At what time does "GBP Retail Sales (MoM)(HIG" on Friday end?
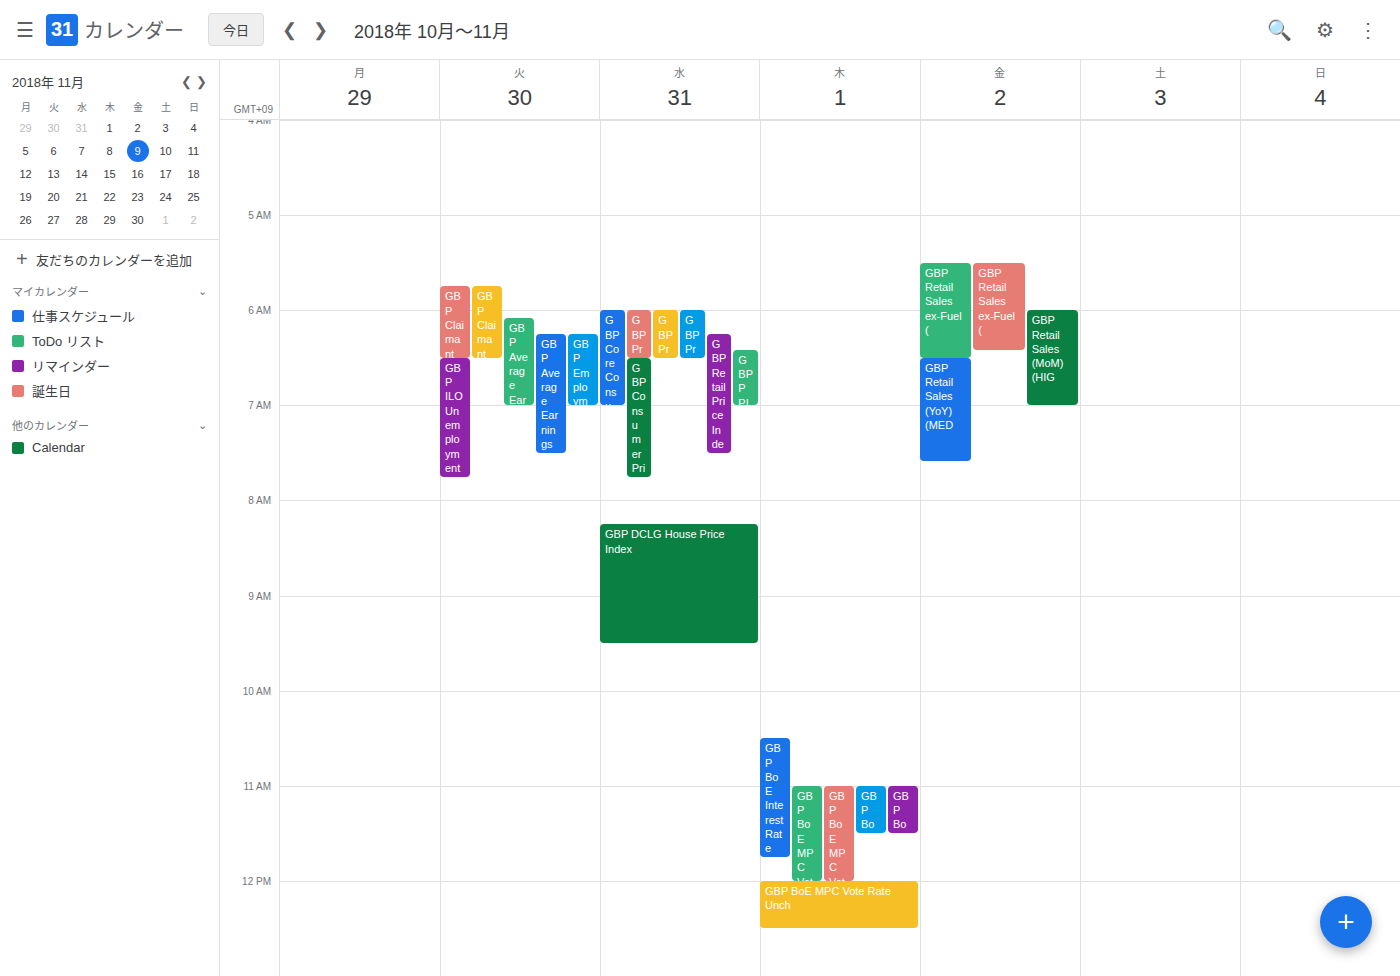
07:00